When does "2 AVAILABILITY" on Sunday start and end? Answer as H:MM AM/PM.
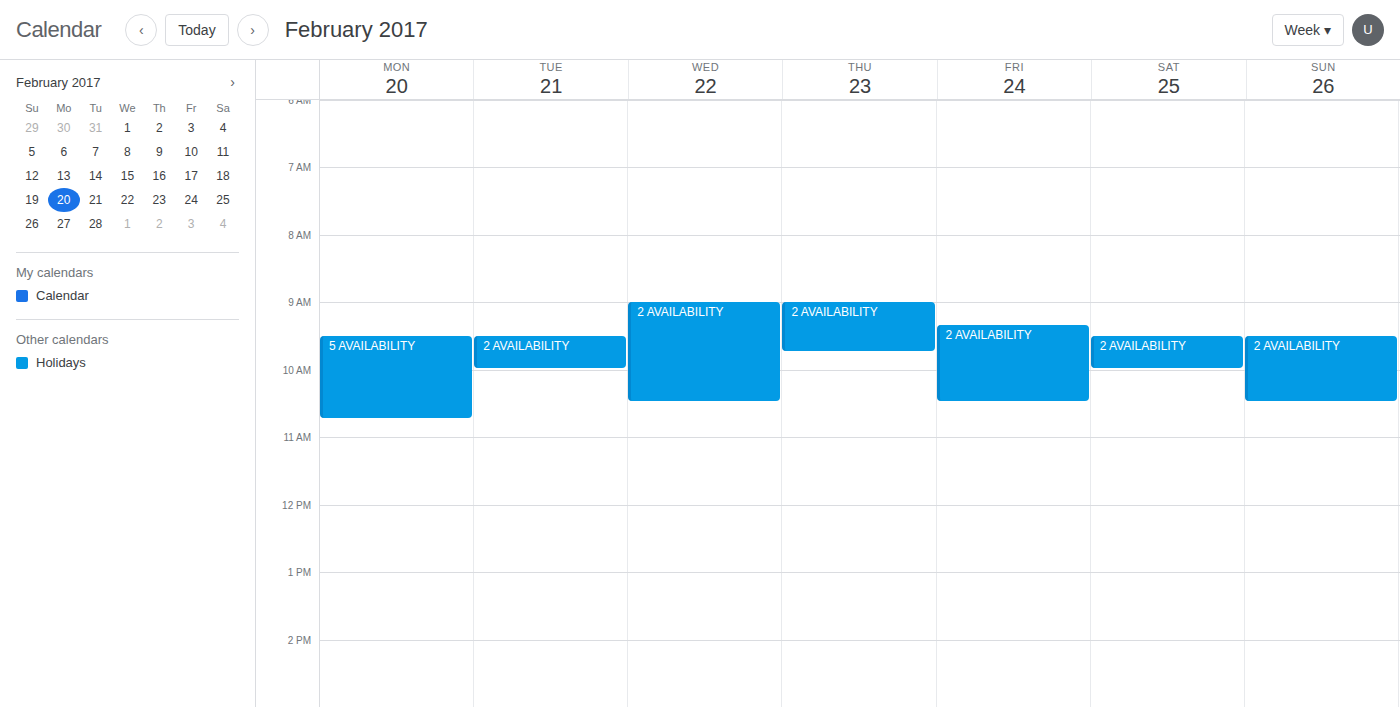
9:30 AM to 10:30 AM